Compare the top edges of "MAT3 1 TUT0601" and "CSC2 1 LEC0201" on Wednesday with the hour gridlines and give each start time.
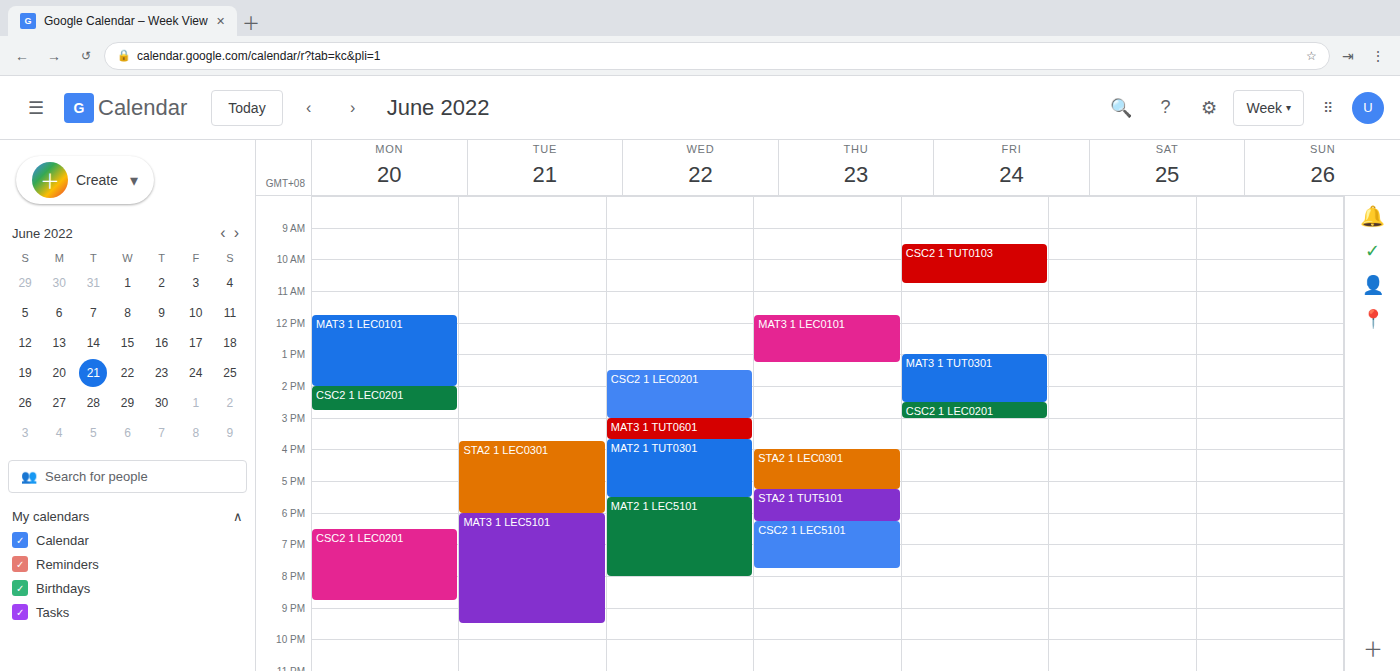
"MAT3 1 TUT0601": 3:00 PM, exactly on the 3 PM line. "CSC2 1 LEC0201": 1:30 PM, halfway between the 1 PM and 2 PM lines.